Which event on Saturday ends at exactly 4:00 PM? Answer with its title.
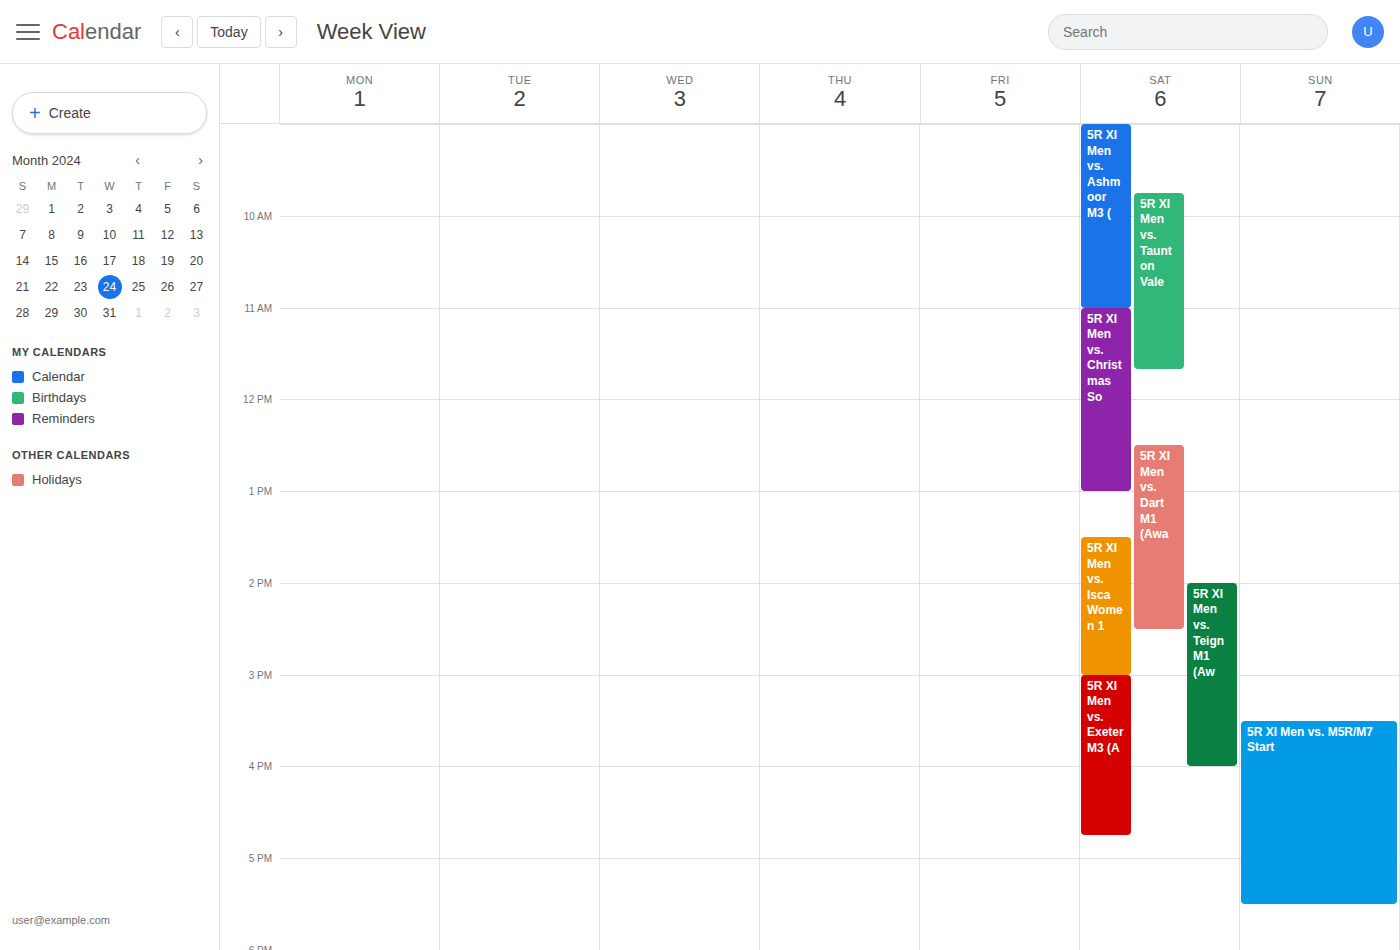
"5R XI Men vs. Teign M1 (Aw"